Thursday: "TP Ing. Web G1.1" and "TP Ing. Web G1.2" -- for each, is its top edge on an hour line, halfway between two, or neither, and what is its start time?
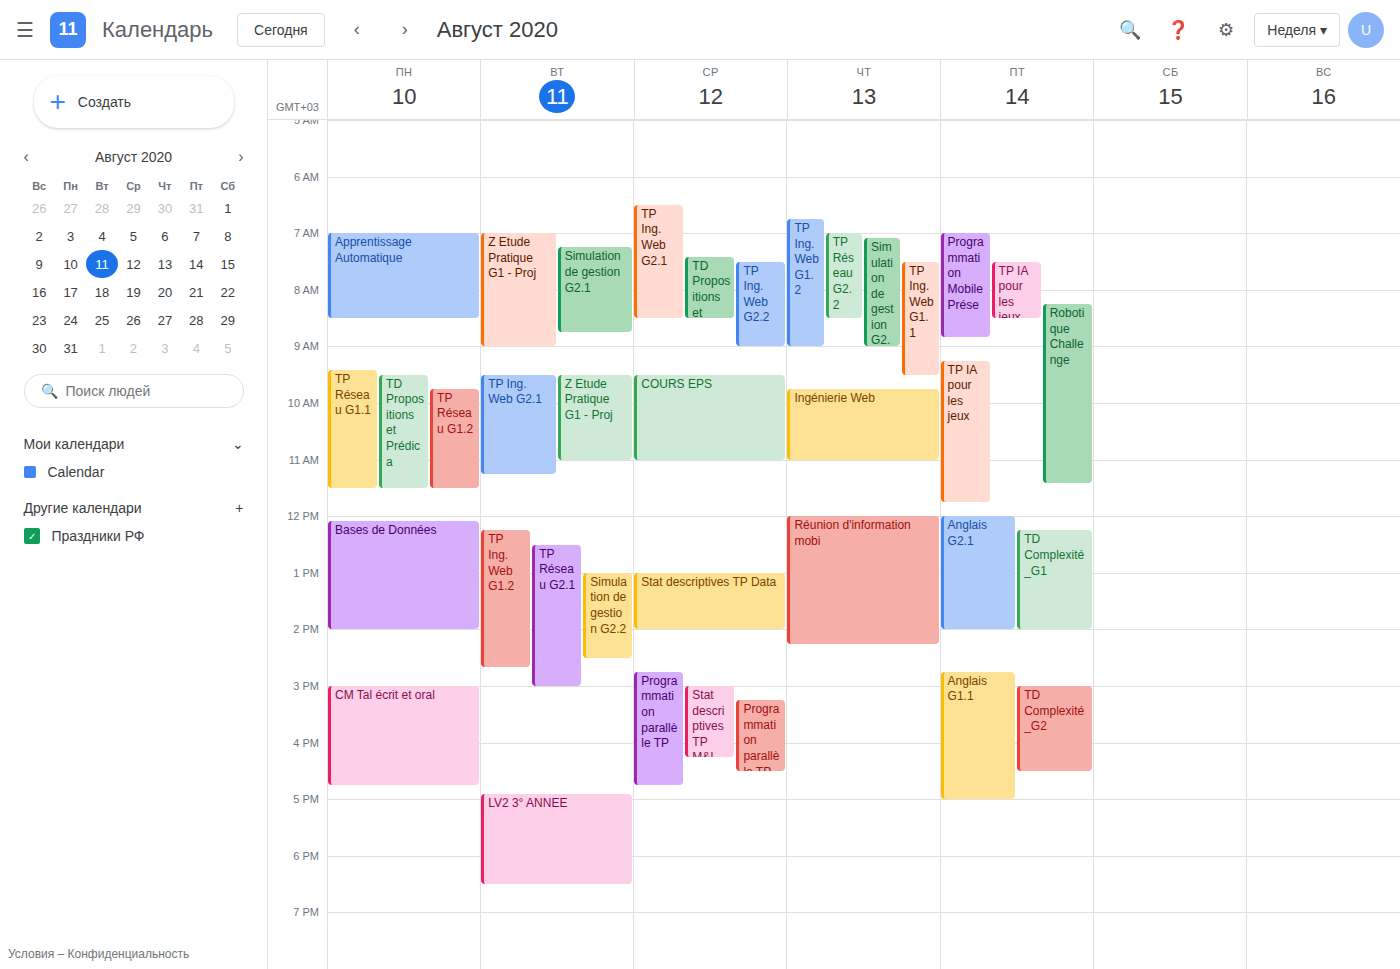
"TP Ing. Web G1.1": 7:30 AM, halfway between the 7 AM and 8 AM lines. "TP Ing. Web G1.2": 6:45 AM, neither: three quarters of the way from the 6 AM line to the 7 AM line.